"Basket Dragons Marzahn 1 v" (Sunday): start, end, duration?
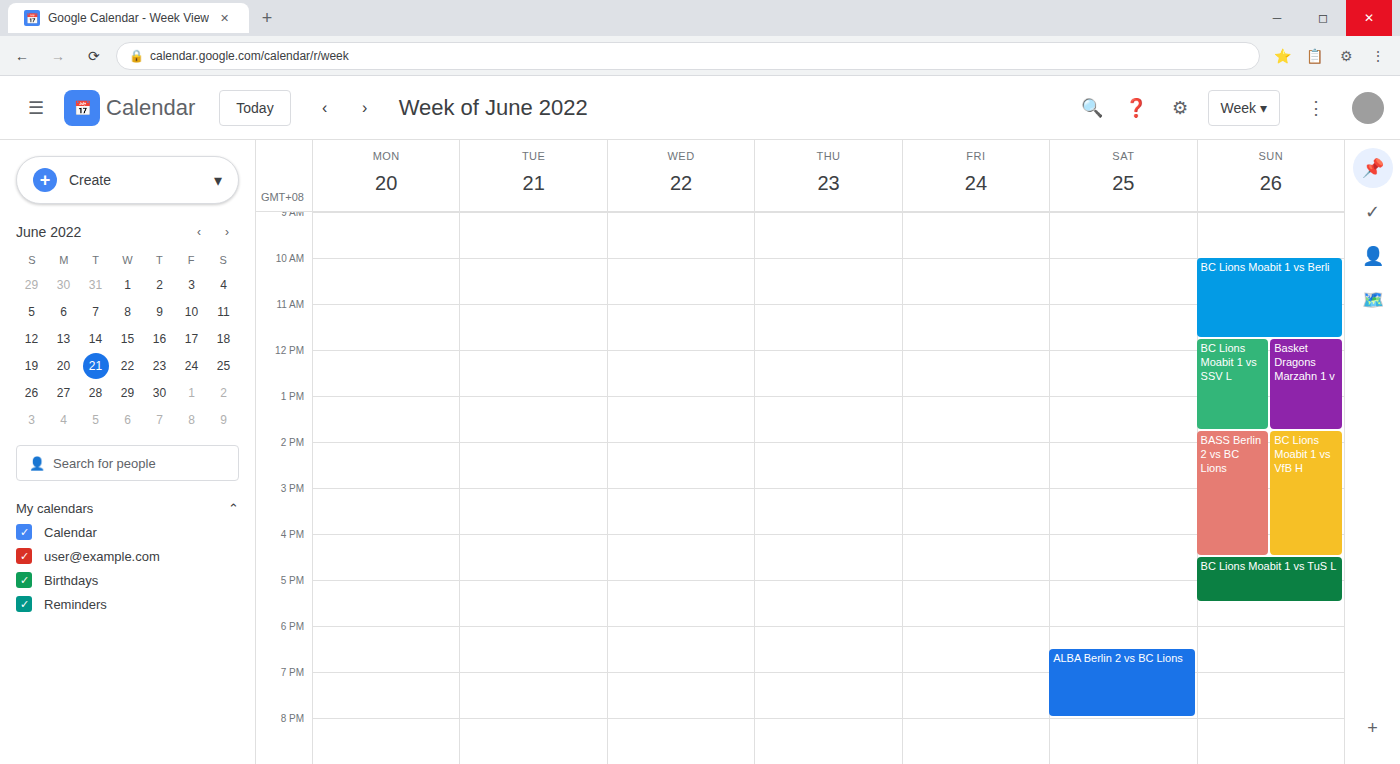
11:45 AM to 1:45 PM, 2 hours